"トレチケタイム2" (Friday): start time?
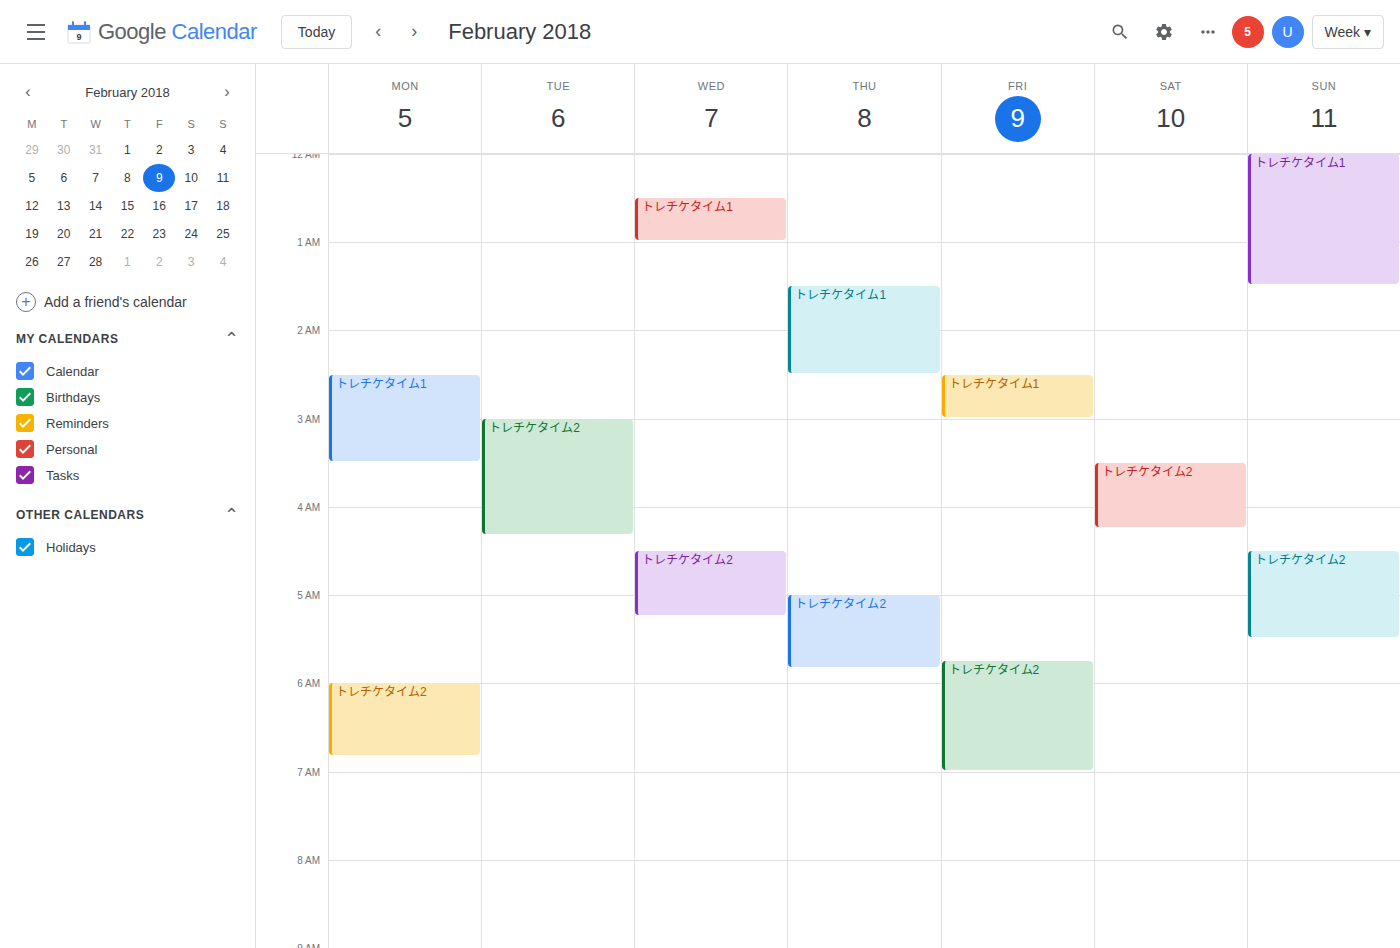
5:45 AM